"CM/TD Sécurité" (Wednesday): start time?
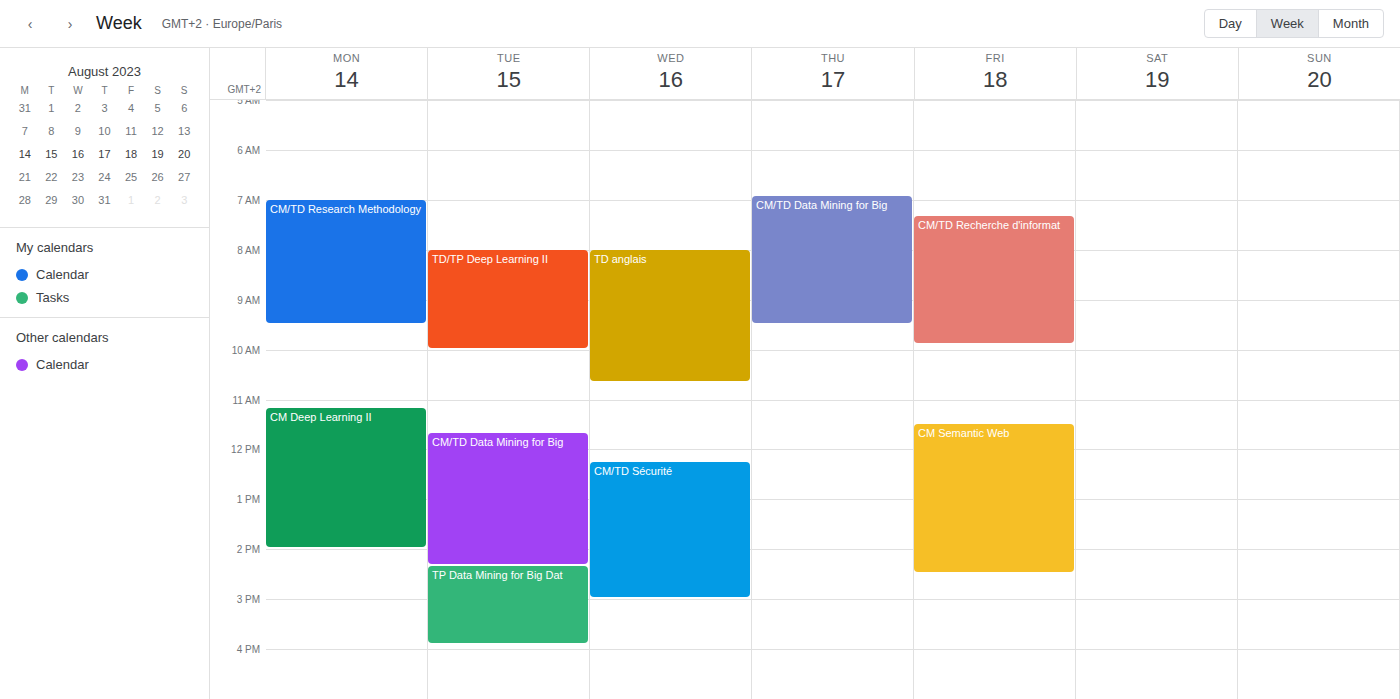
12:15 PM